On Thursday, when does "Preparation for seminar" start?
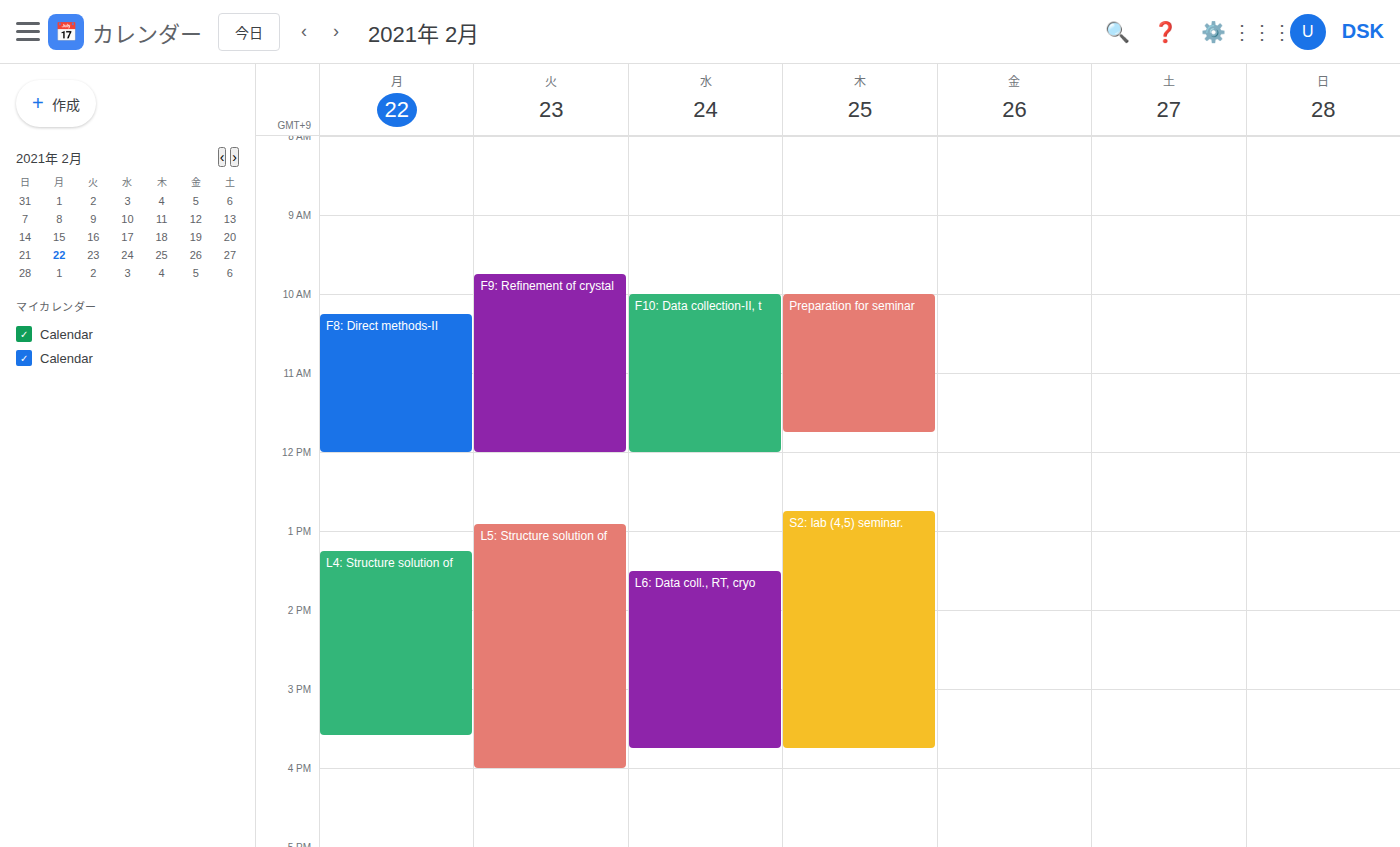
10:00 AM